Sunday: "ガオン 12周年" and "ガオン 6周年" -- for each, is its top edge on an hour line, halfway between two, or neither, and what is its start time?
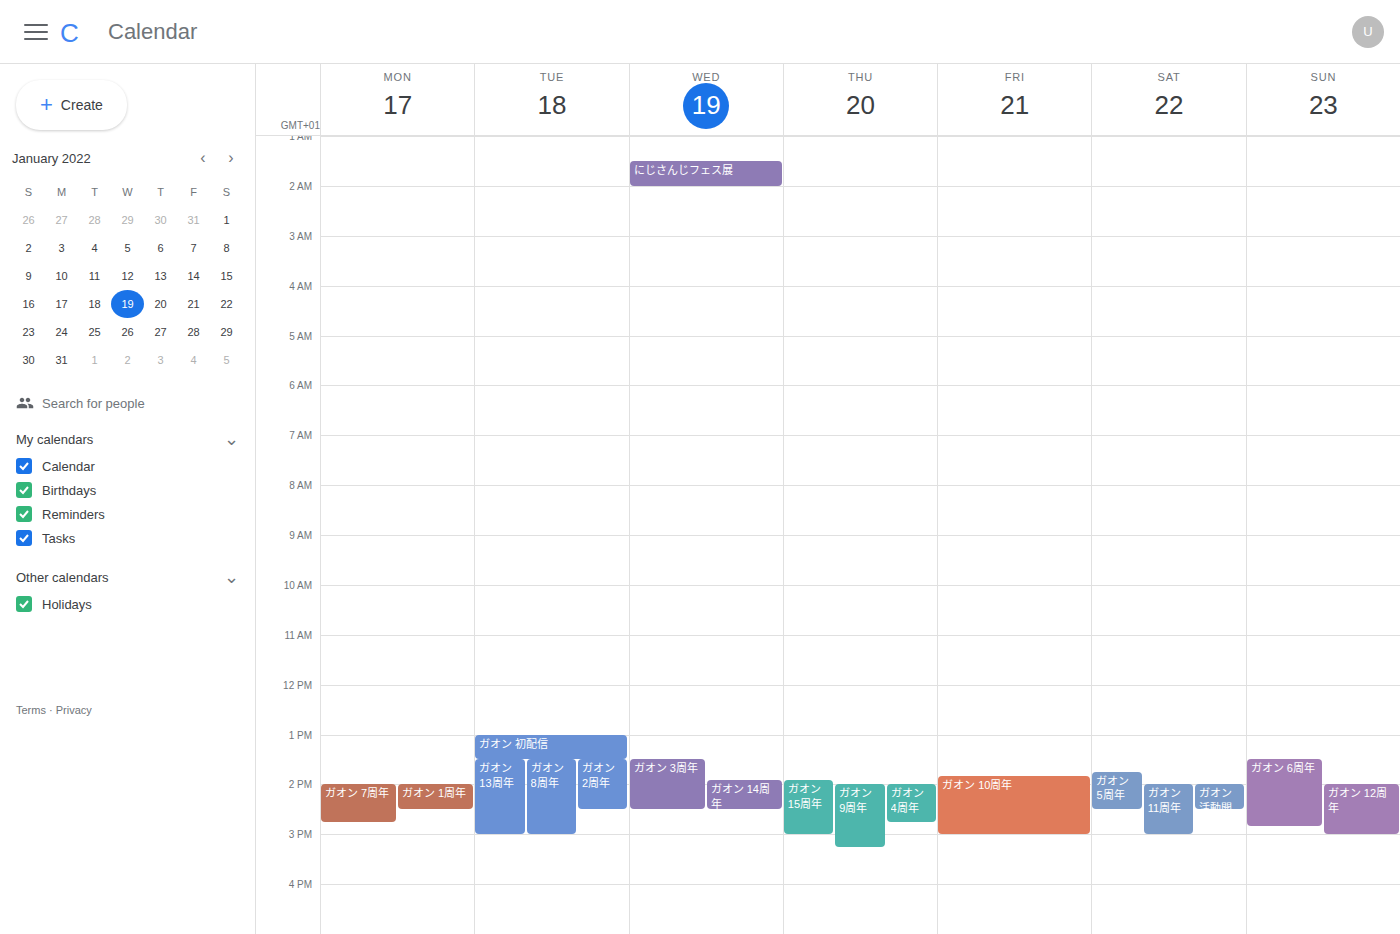
"ガオン 12周年": 14:00, exactly on the 14:00 line. "ガオン 6周年": 13:30, halfway between the 13:00 and 14:00 lines.